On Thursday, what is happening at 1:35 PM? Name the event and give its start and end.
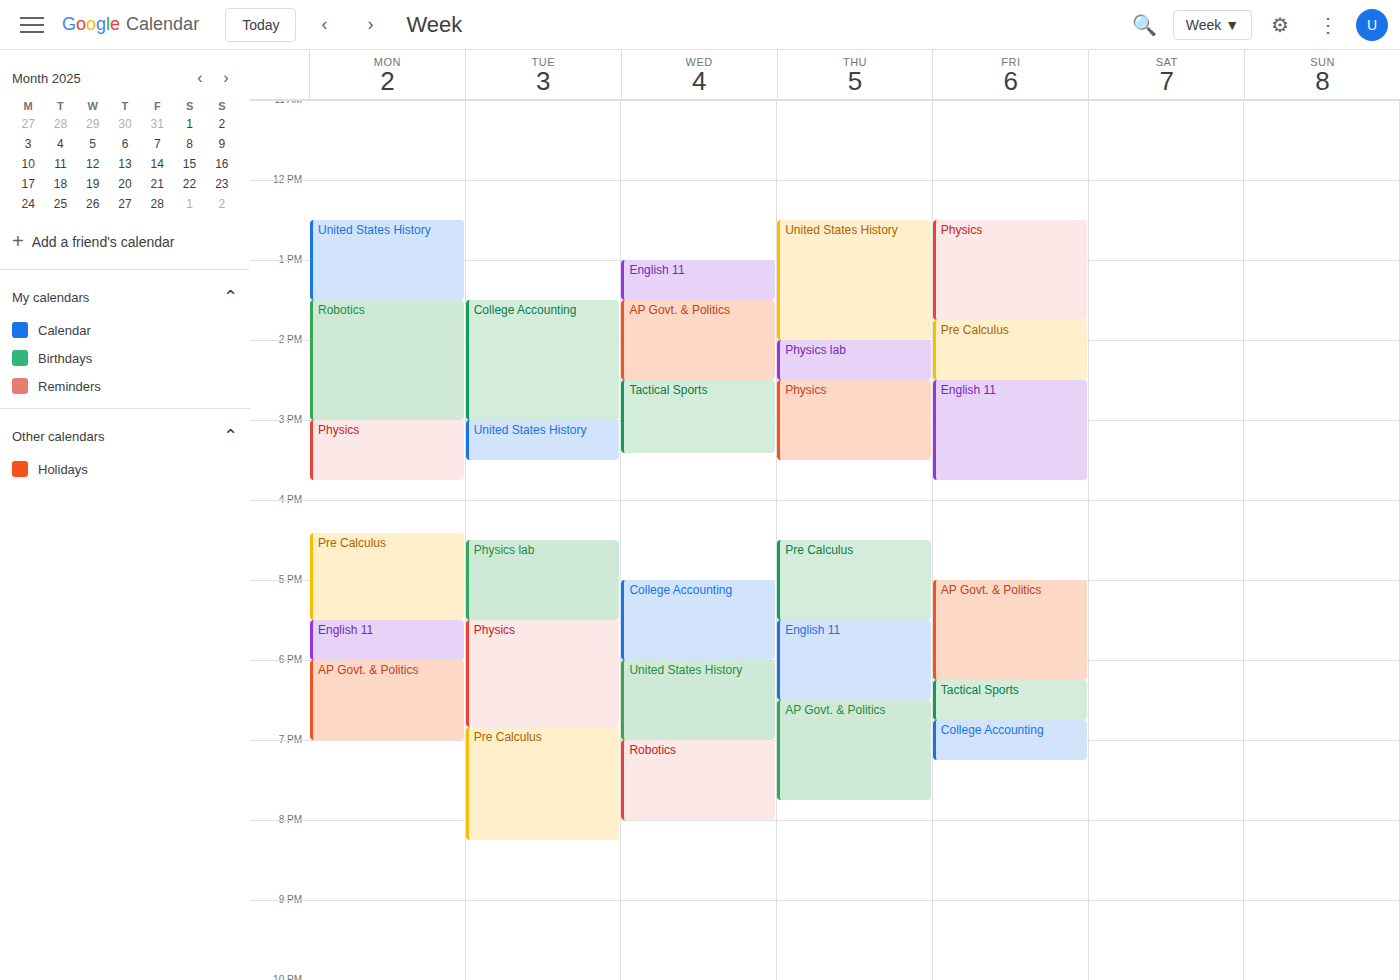
"United States History", 12:30 PM to 2:00 PM